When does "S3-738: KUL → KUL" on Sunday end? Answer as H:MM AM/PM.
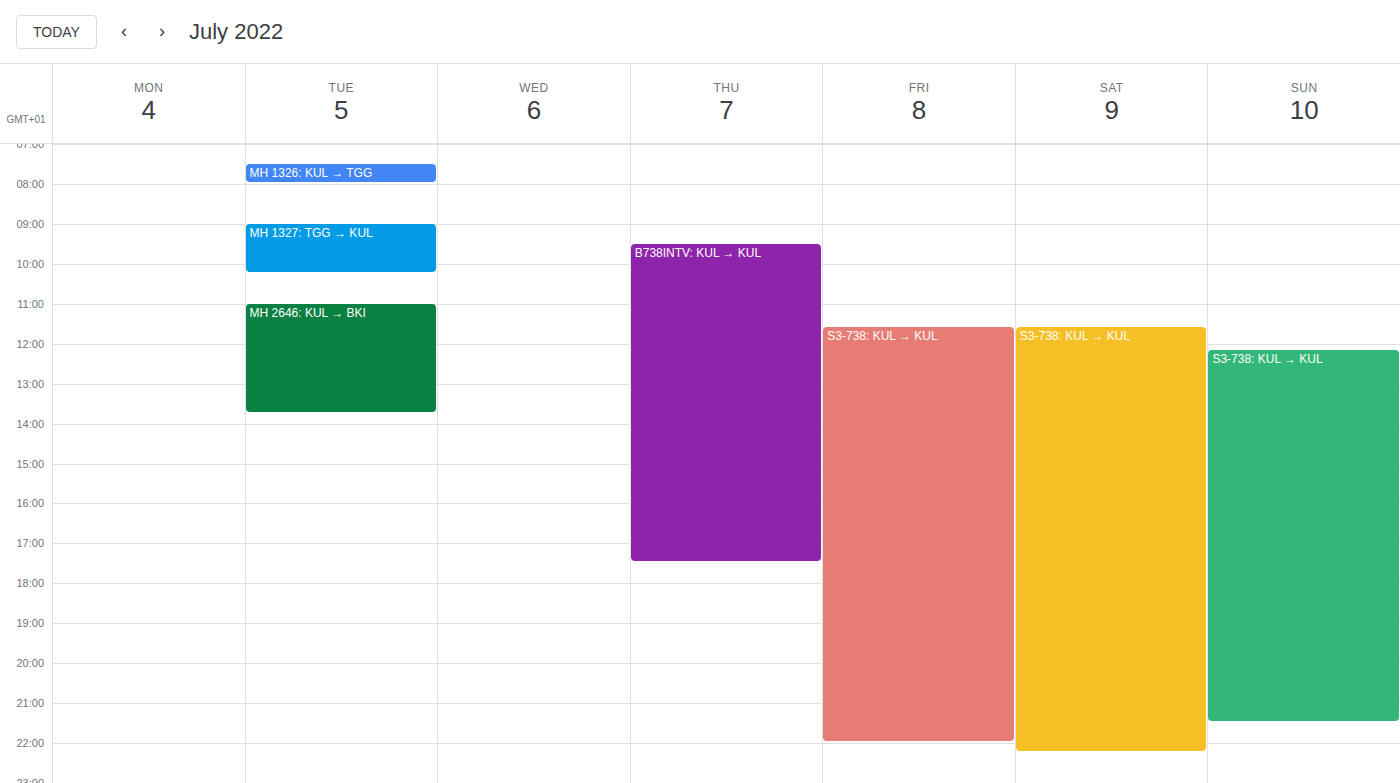
9:30 PM